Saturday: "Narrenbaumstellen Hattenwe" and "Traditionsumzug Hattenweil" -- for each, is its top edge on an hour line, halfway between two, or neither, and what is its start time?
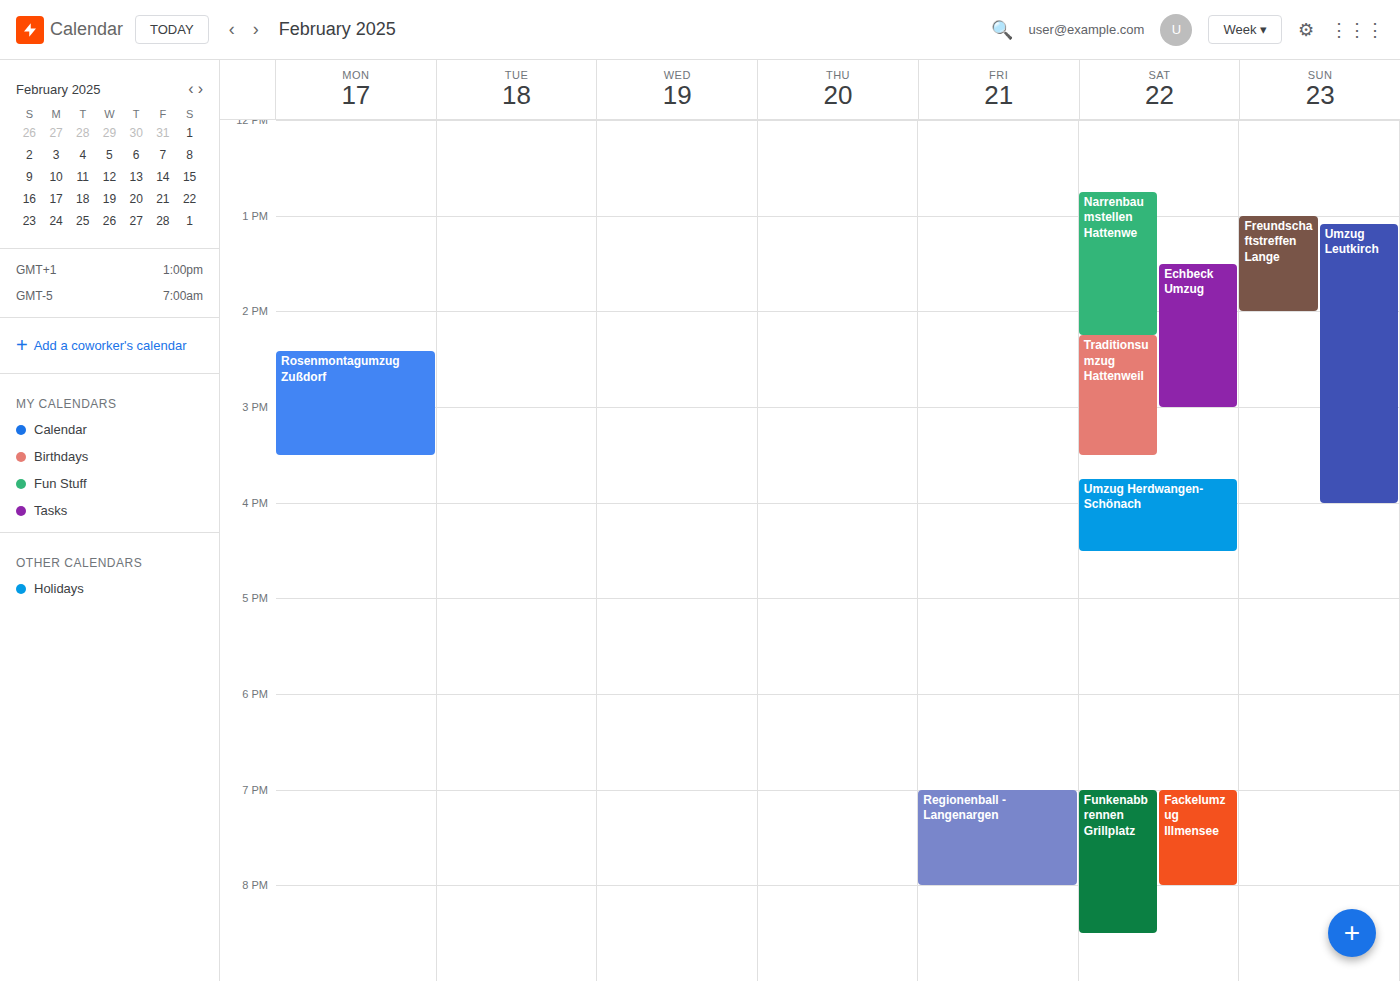
"Narrenbaumstellen Hattenwe": 12:45 PM, neither: three quarters of the way from the 12 PM line to the 1 PM line. "Traditionsumzug Hattenweil": 2:15 PM, neither: a quarter of the way from the 2 PM line to the 3 PM line.